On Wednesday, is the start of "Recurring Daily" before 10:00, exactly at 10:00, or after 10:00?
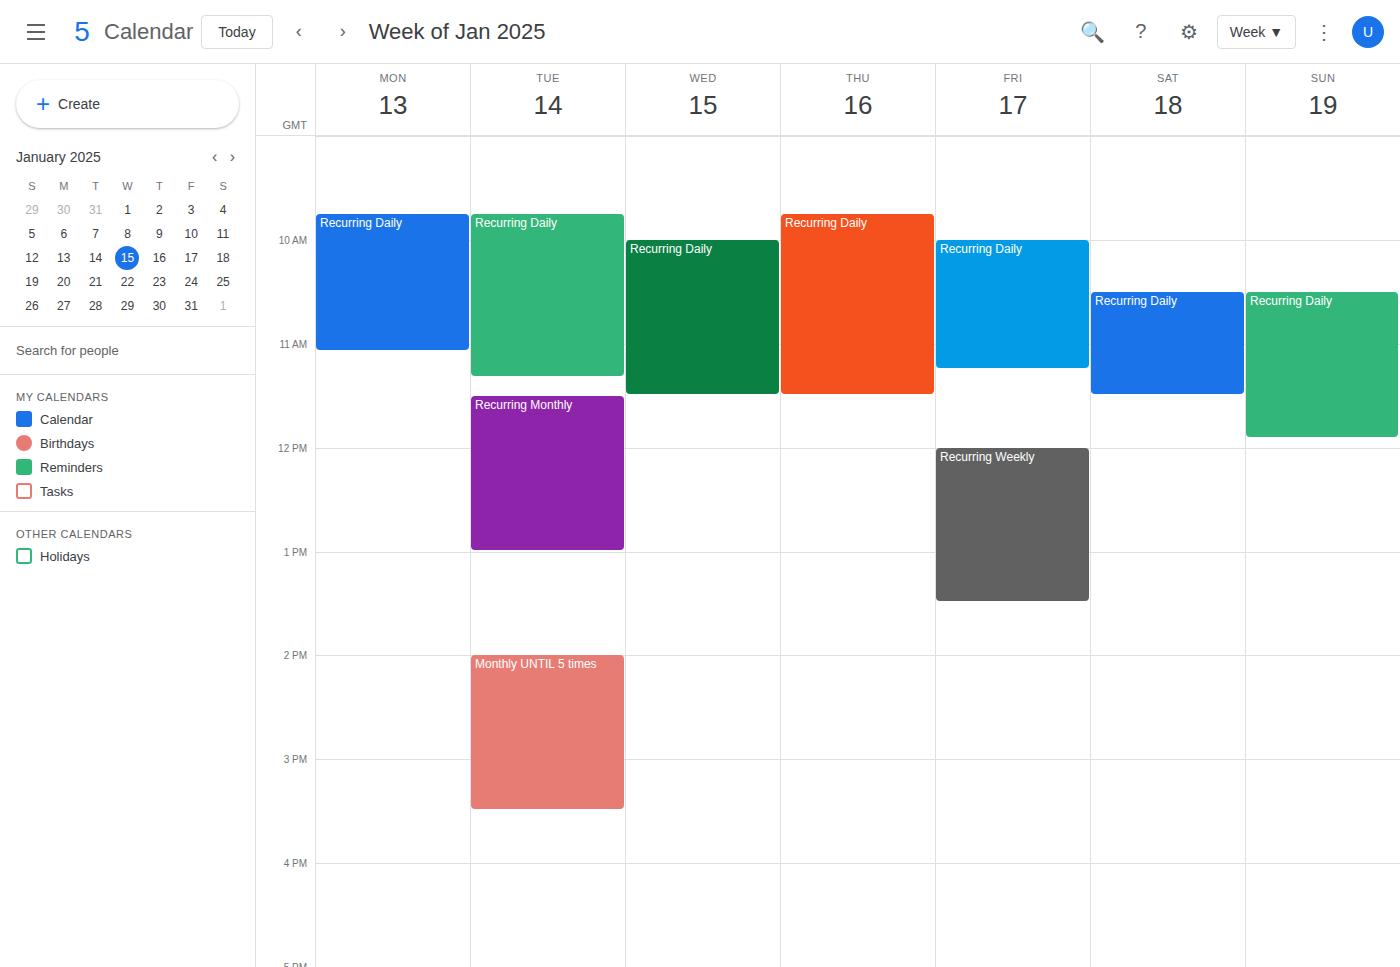
10:00 -- exactly at 10:00, on the 10:00 line.